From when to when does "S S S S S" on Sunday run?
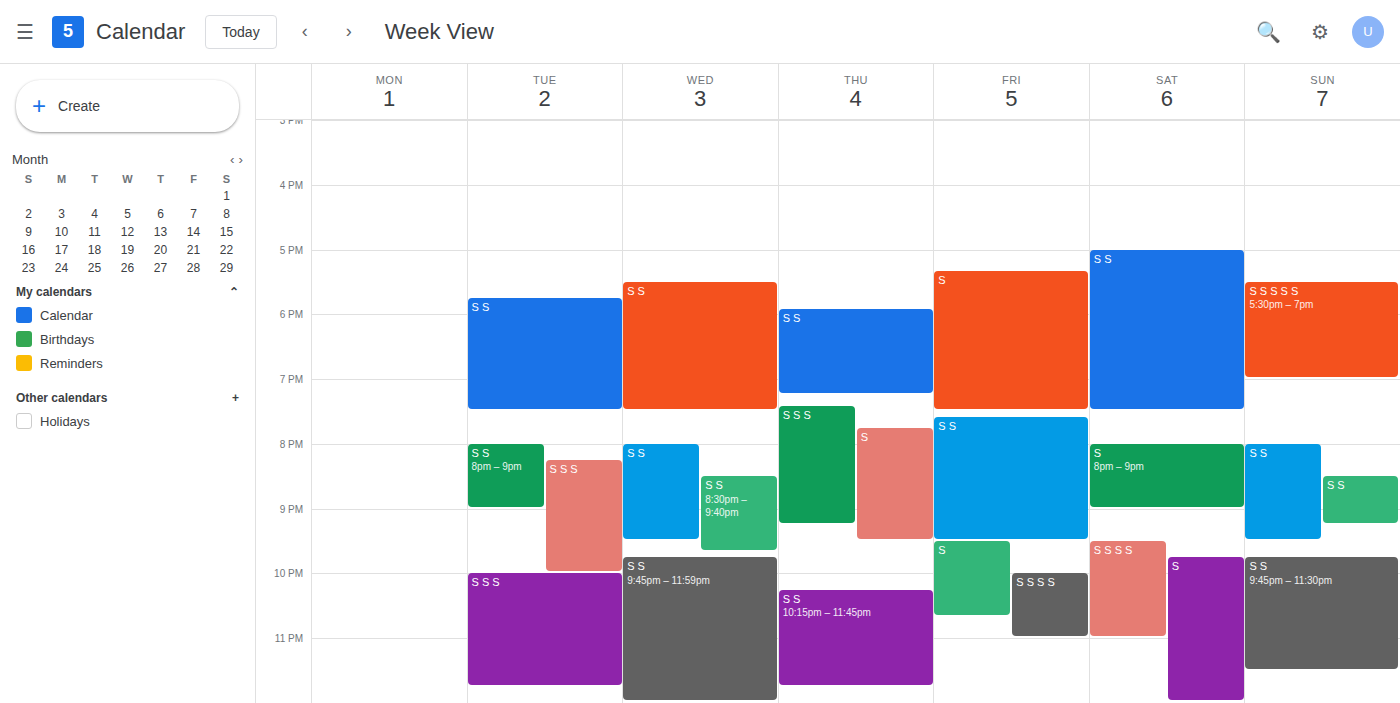
5:30 PM to 7:00 PM